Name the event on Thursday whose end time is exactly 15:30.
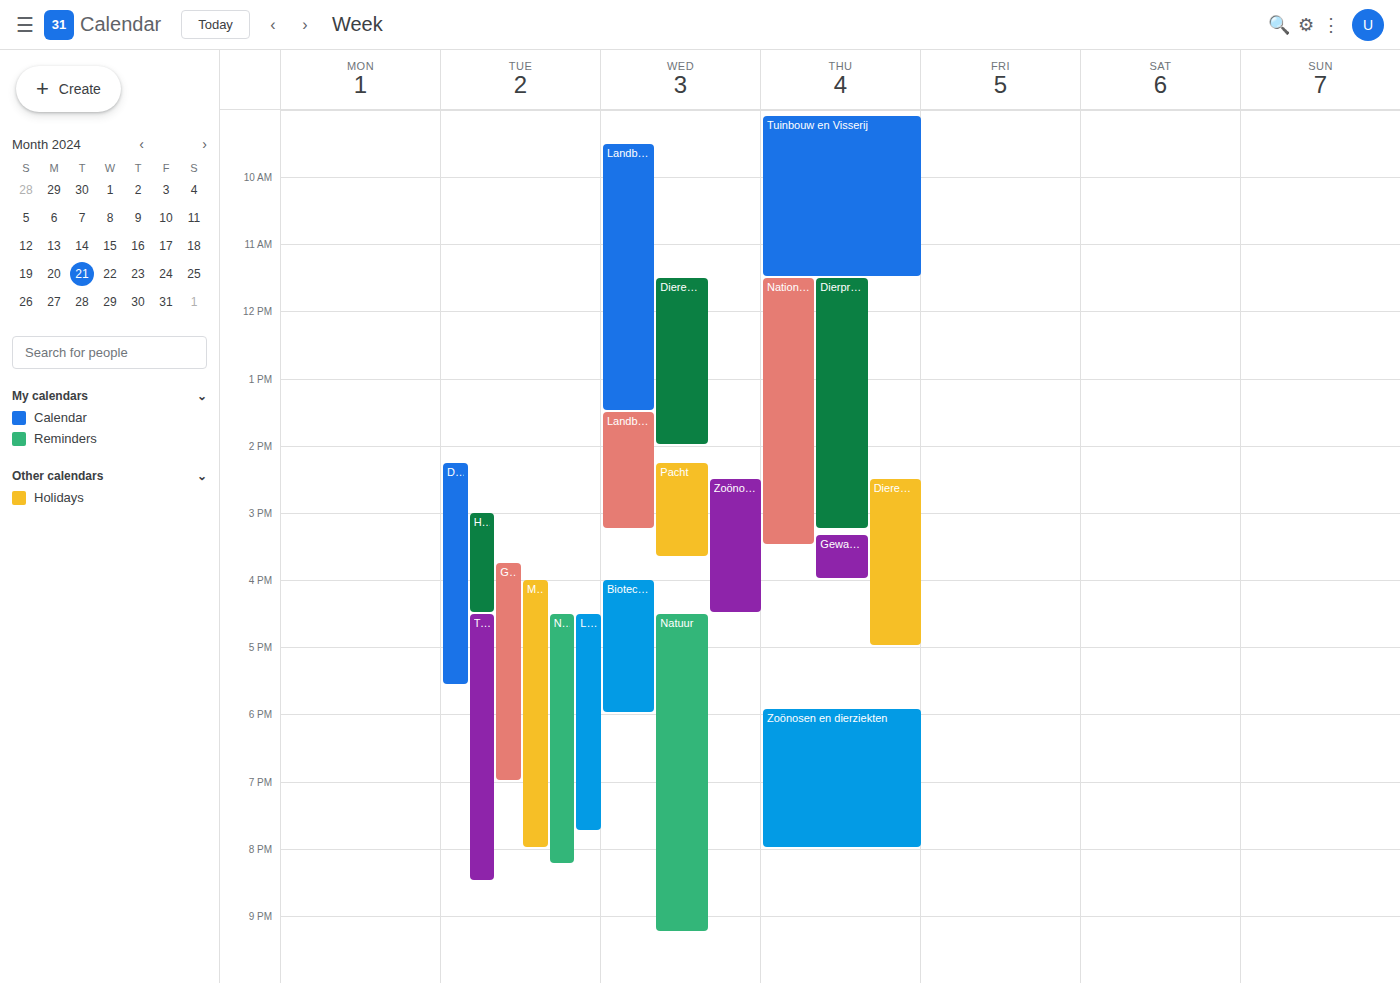
"Nationaal Strategisch Plan"